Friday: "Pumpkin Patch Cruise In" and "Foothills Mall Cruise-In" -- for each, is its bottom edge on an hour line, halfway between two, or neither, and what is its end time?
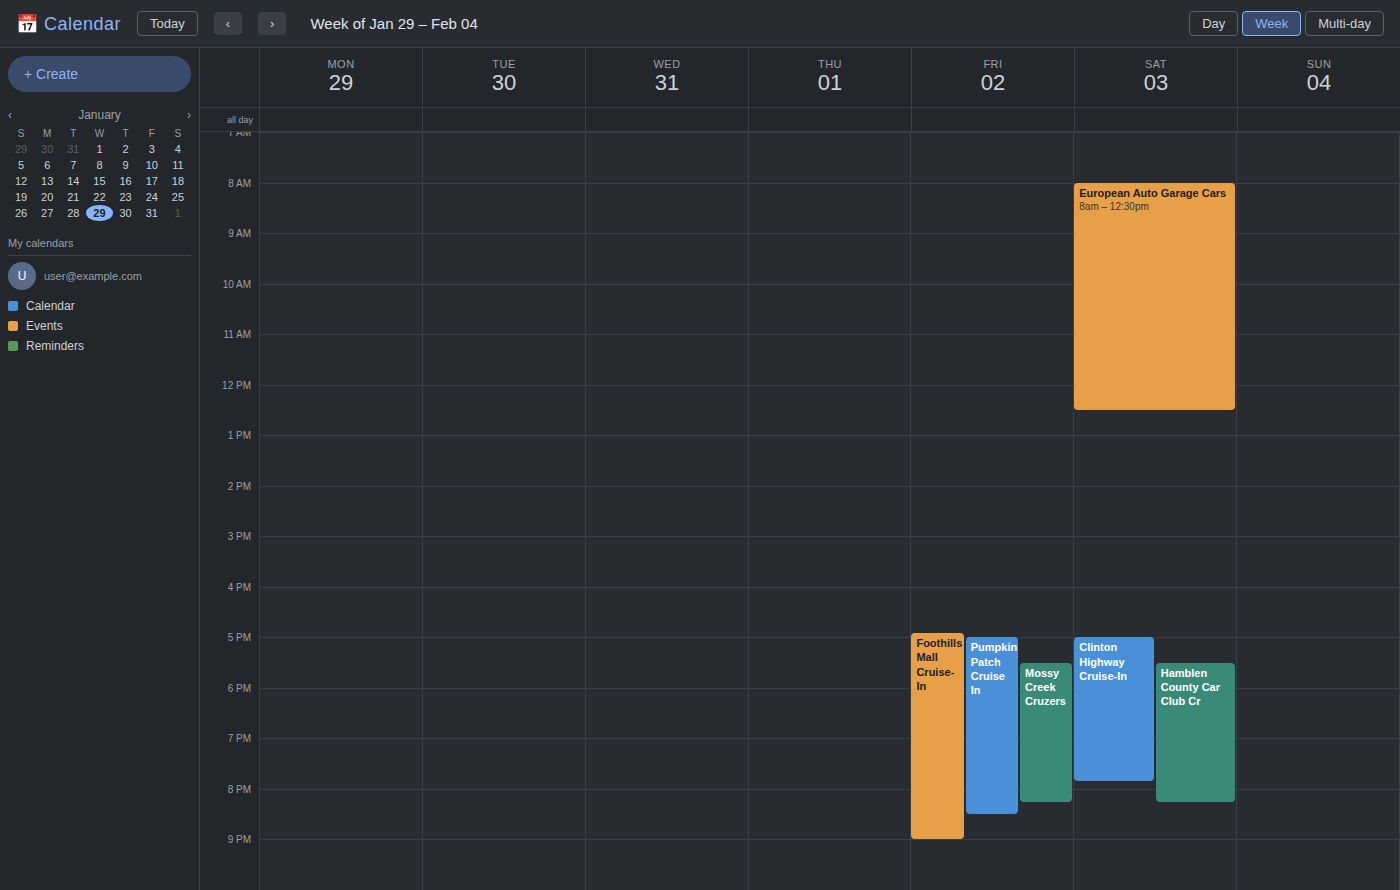
"Pumpkin Patch Cruise In": 8:30 PM, halfway between the 8 PM and 9 PM lines. "Foothills Mall Cruise-In": 9:00 PM, exactly on the 9 PM line.